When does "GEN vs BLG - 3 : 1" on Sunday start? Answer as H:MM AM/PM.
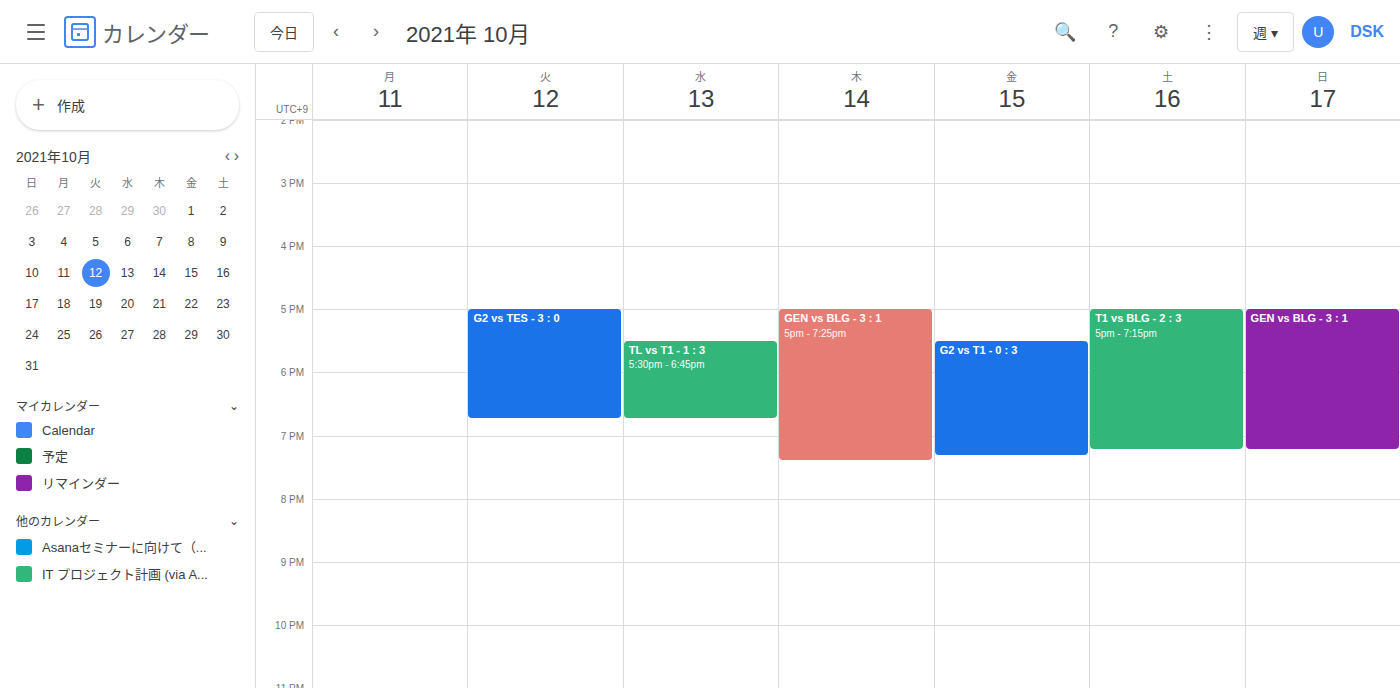
5:00 PM